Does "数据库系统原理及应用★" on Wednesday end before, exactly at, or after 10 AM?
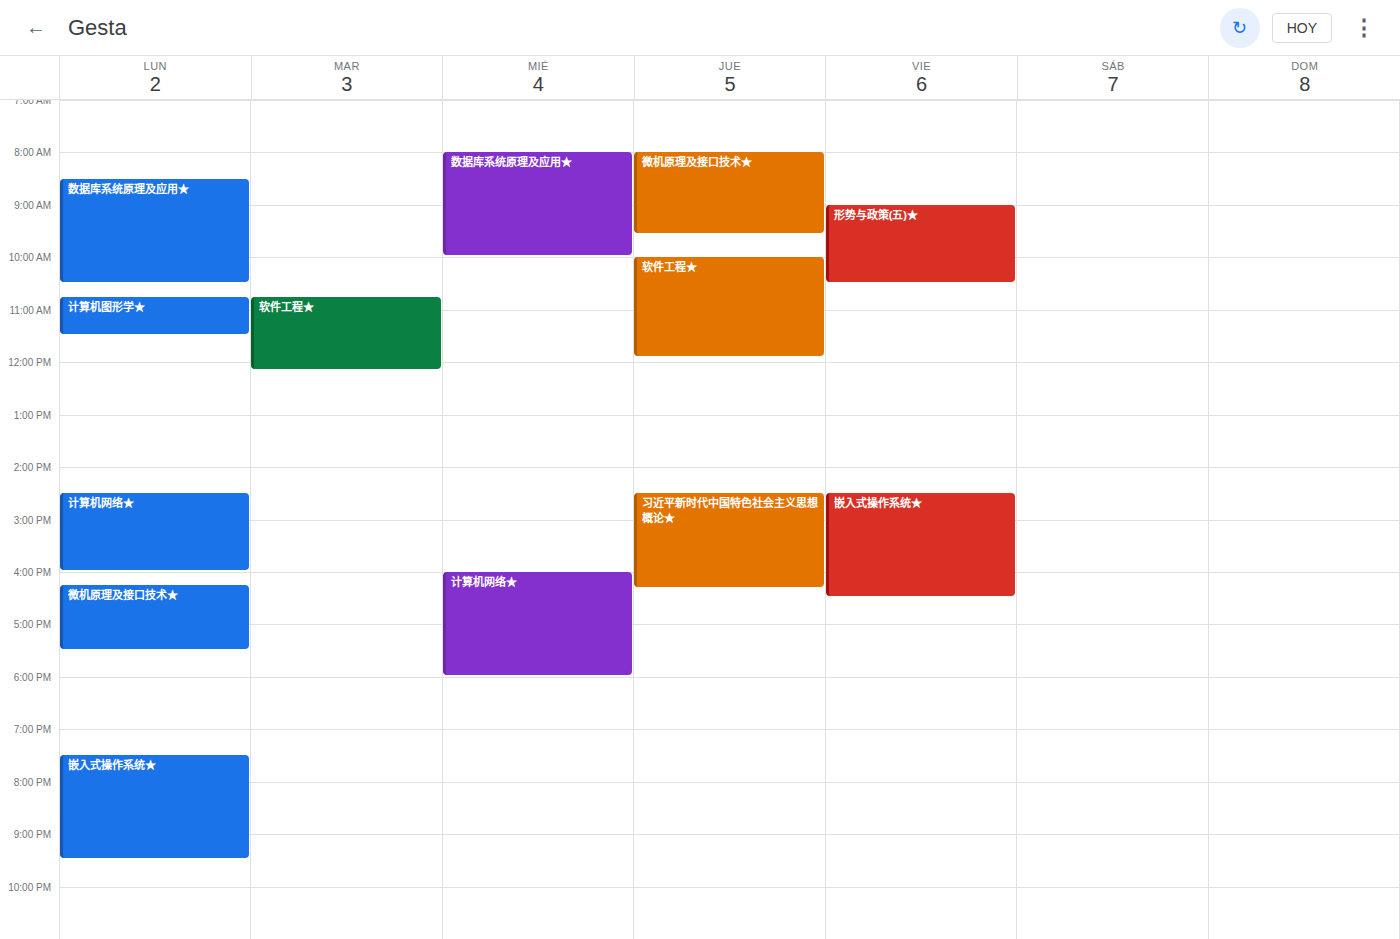
10:00 AM -- exactly at 10 AM, on the 10 AM line.